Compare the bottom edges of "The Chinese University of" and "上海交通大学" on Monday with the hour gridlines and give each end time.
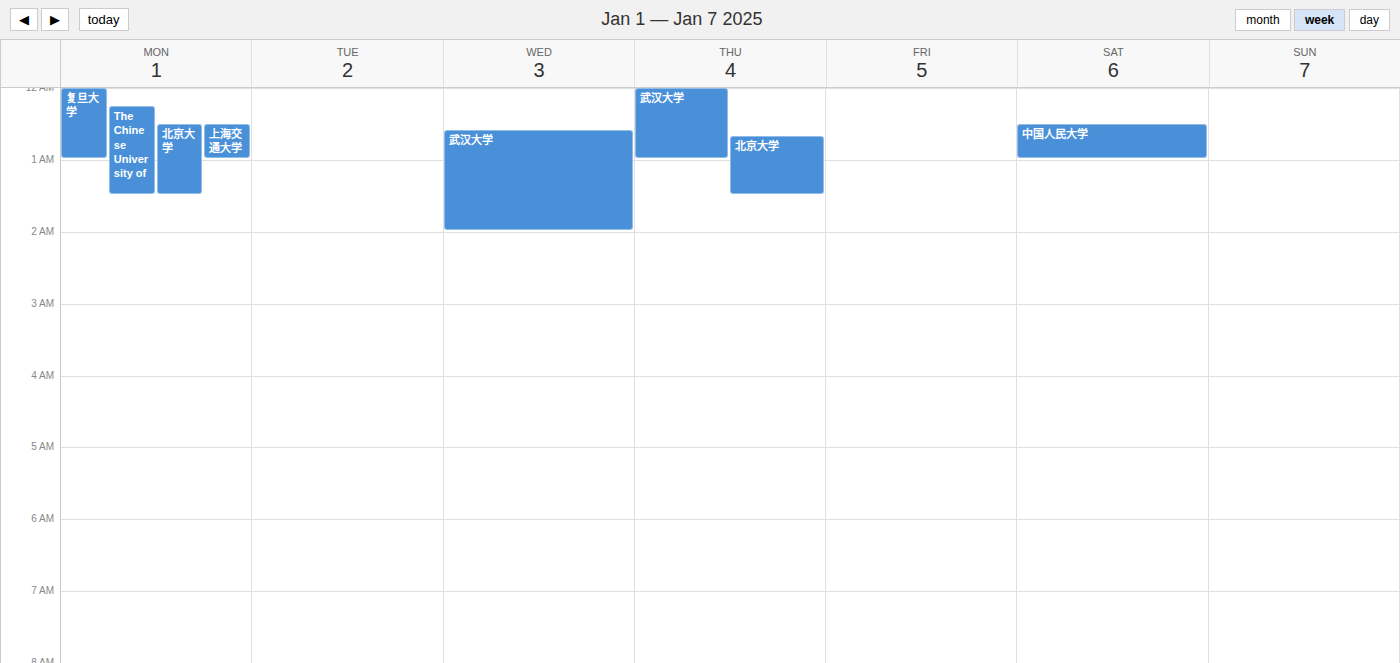
"The Chinese University of": 01:30, halfway between the 01:00 and 02:00 lines. "上海交通大学": 01:00, exactly on the 01:00 line.